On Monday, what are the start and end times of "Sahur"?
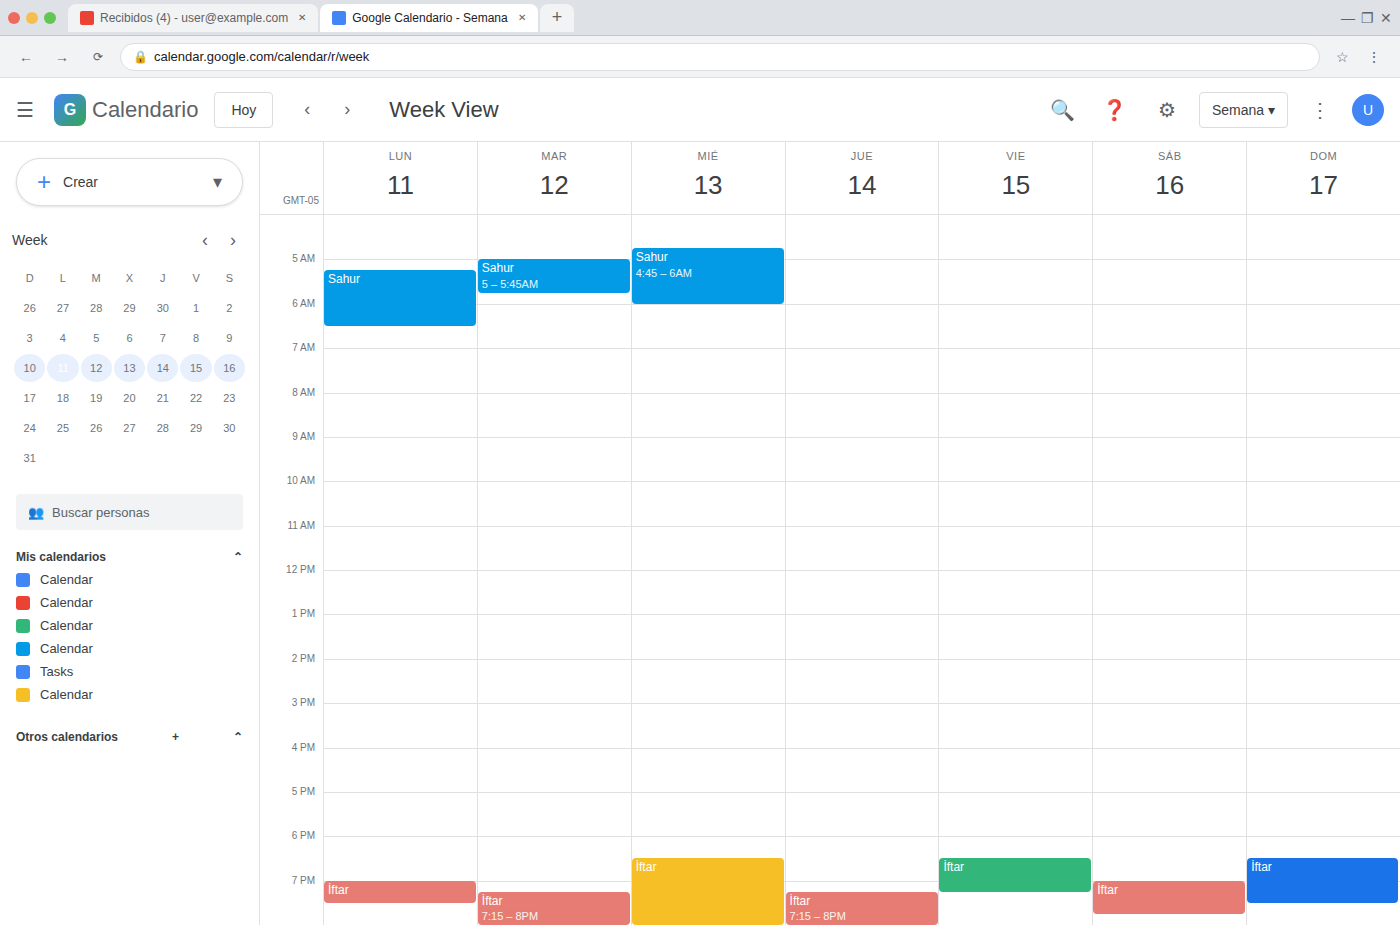
5:15 AM to 6:30 AM